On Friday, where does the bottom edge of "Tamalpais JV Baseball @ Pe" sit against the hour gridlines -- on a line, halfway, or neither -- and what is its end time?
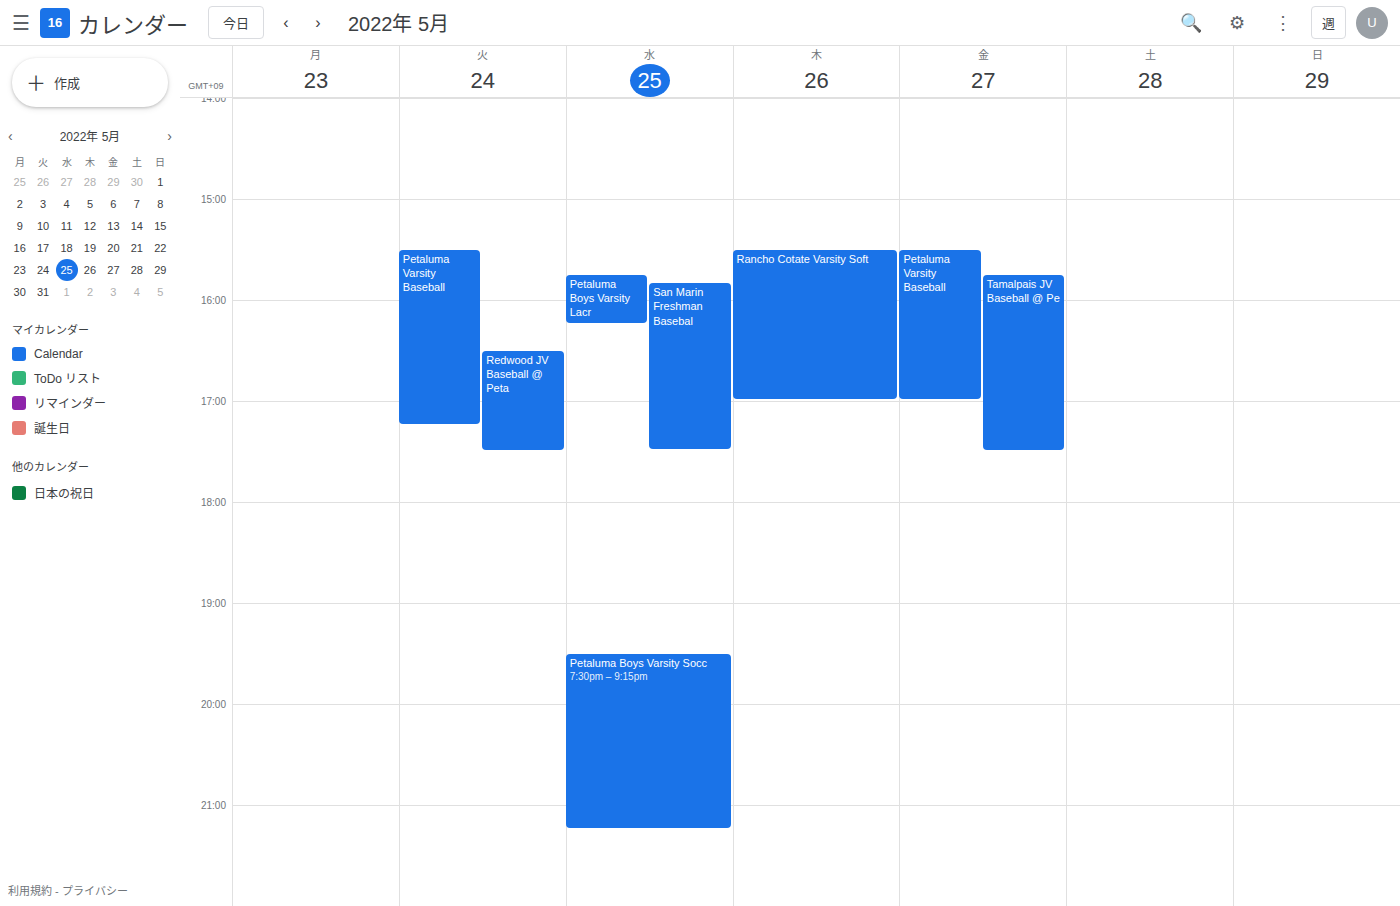
5:30 PM -- halfway between the 5 PM and 6 PM lines.